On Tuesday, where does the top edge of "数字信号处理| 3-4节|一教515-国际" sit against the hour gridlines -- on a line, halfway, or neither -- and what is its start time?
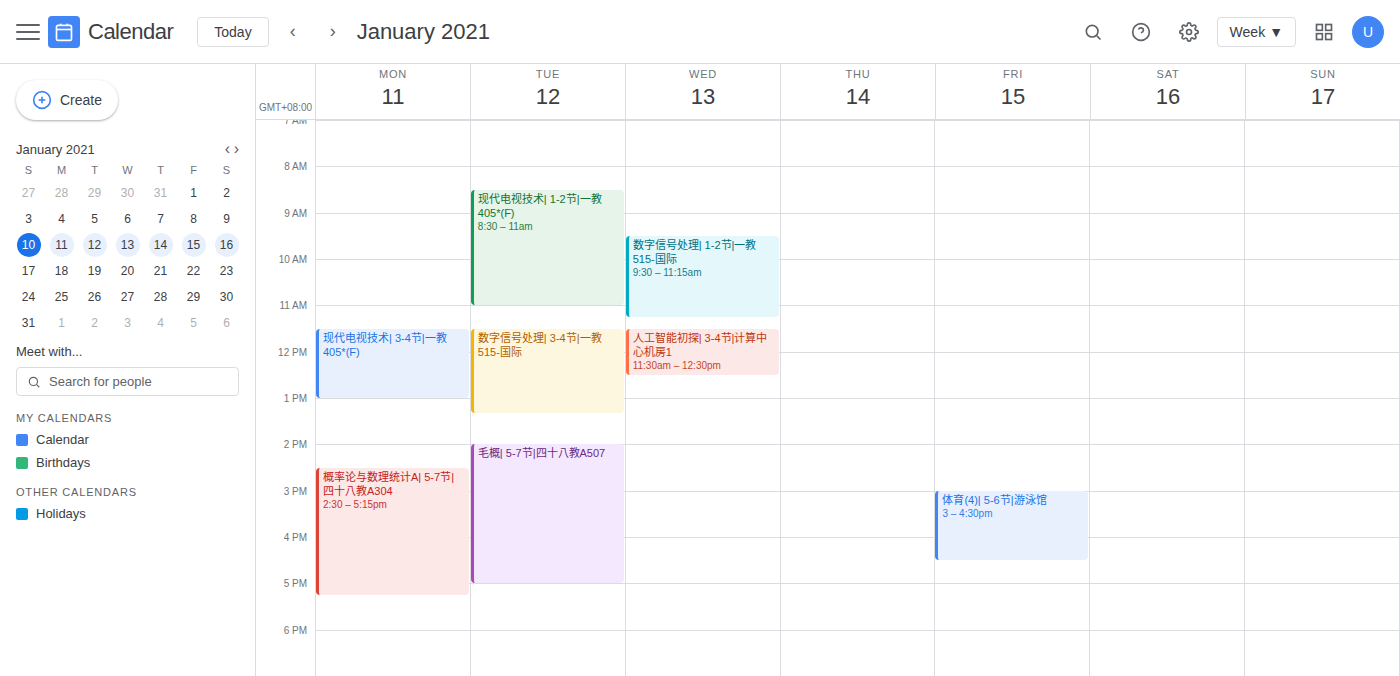
11:30 AM -- halfway between the 11 AM and 12 PM lines.